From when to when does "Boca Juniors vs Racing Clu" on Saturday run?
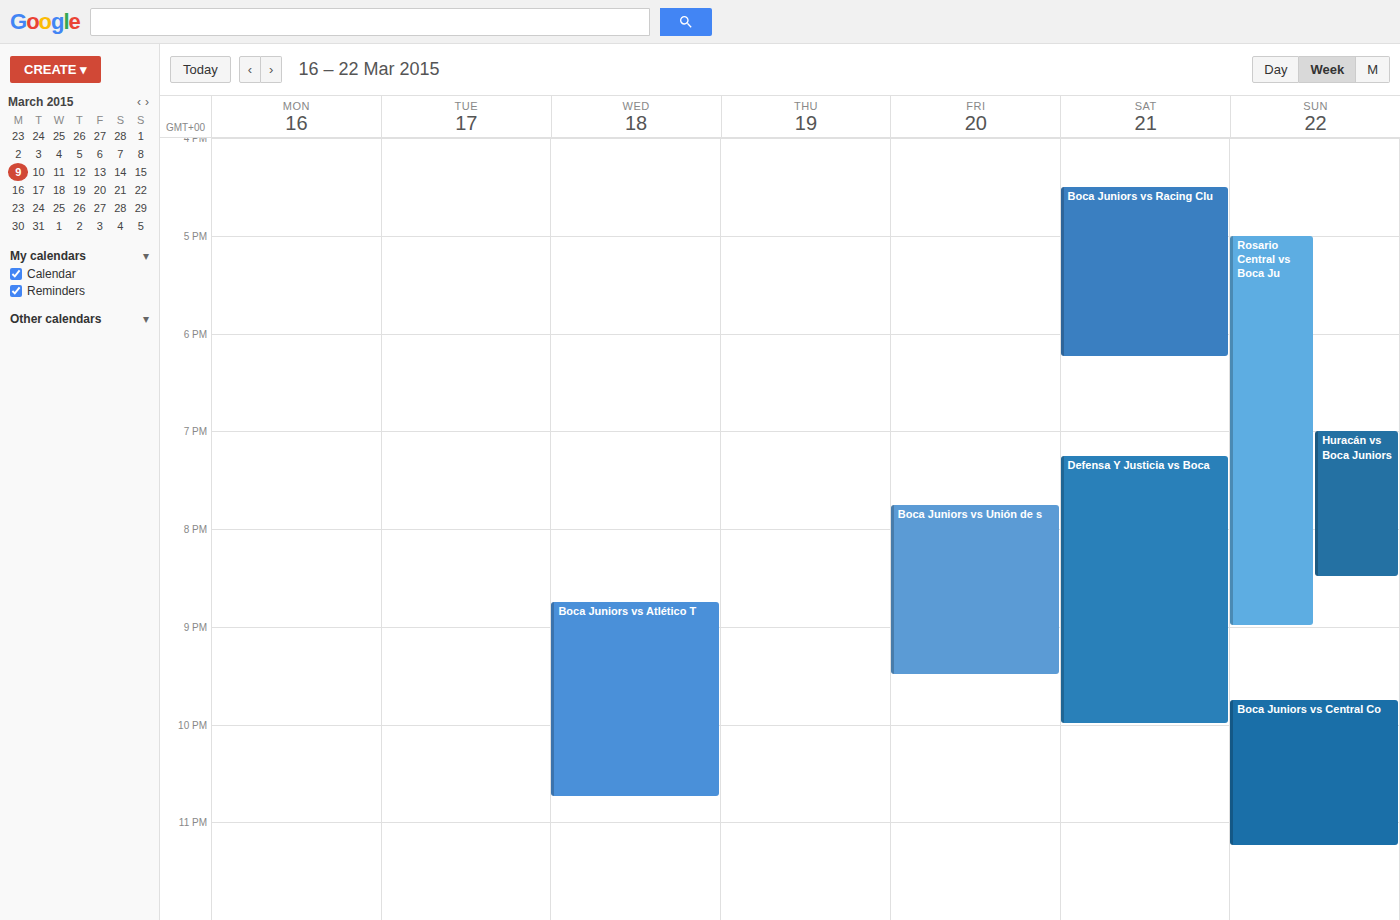
4:30 PM to 6:15 PM